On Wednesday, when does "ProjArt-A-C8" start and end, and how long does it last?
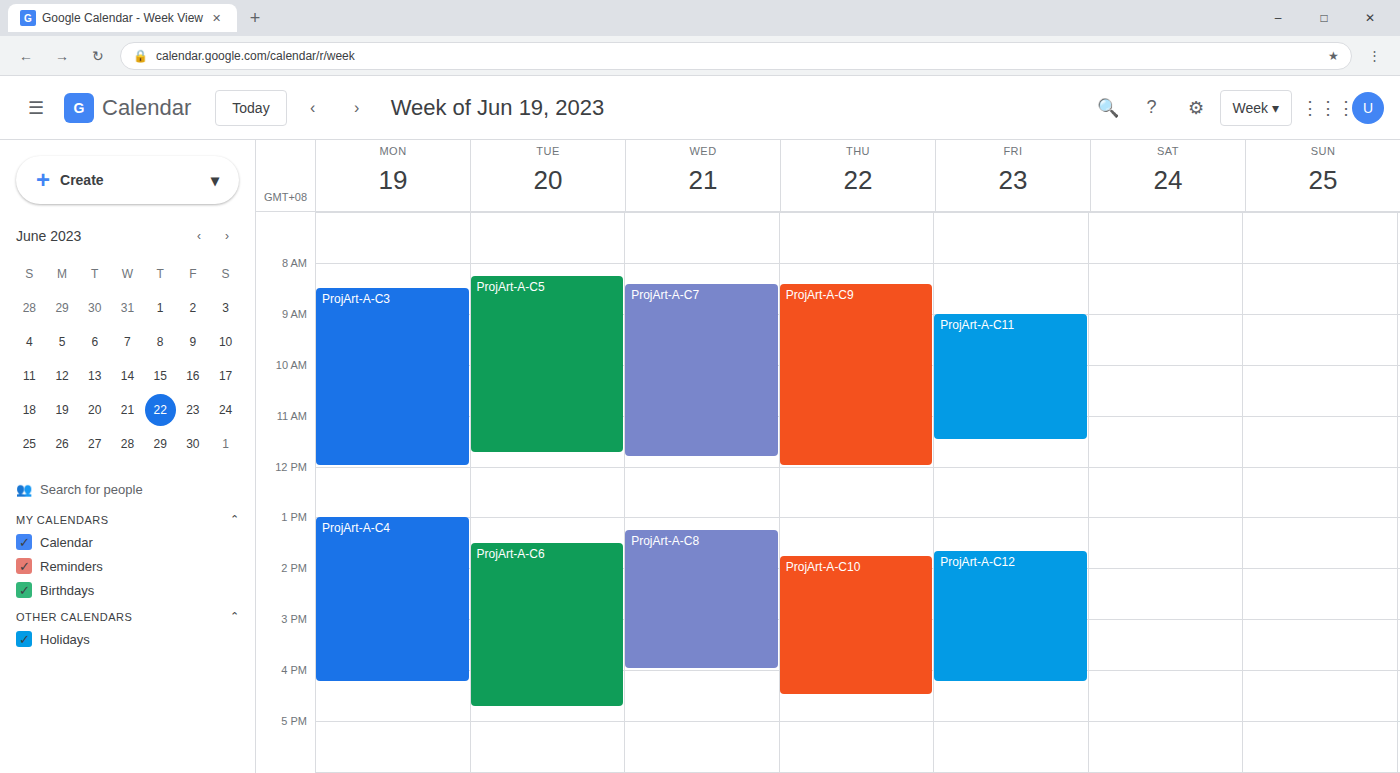
1:15 PM to 4:00 PM, 2 hours 45 minutes